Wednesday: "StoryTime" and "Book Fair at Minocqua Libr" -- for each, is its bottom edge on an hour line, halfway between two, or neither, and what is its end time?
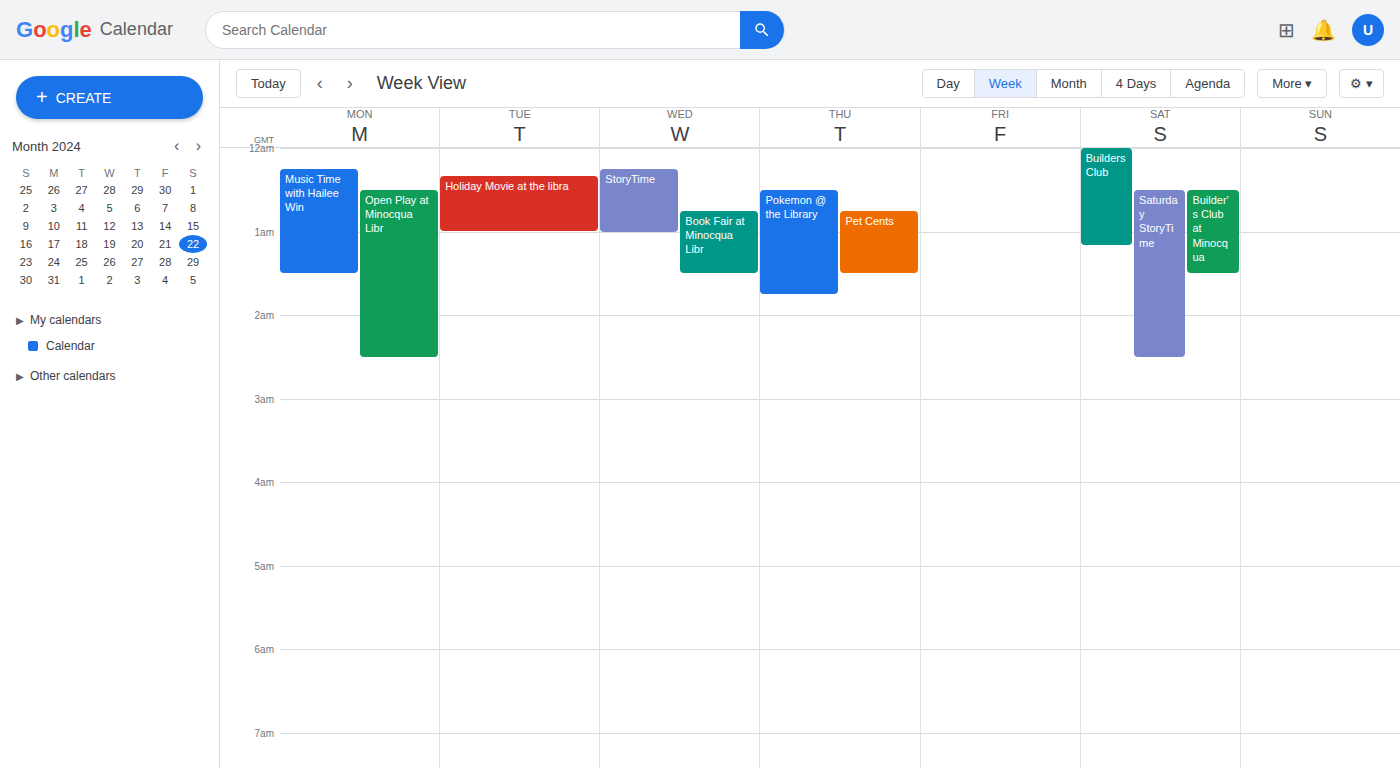
"StoryTime": 1:00 AM, exactly on the 1 AM line. "Book Fair at Minocqua Libr": 1:30 AM, halfway between the 1 AM and 2 AM lines.